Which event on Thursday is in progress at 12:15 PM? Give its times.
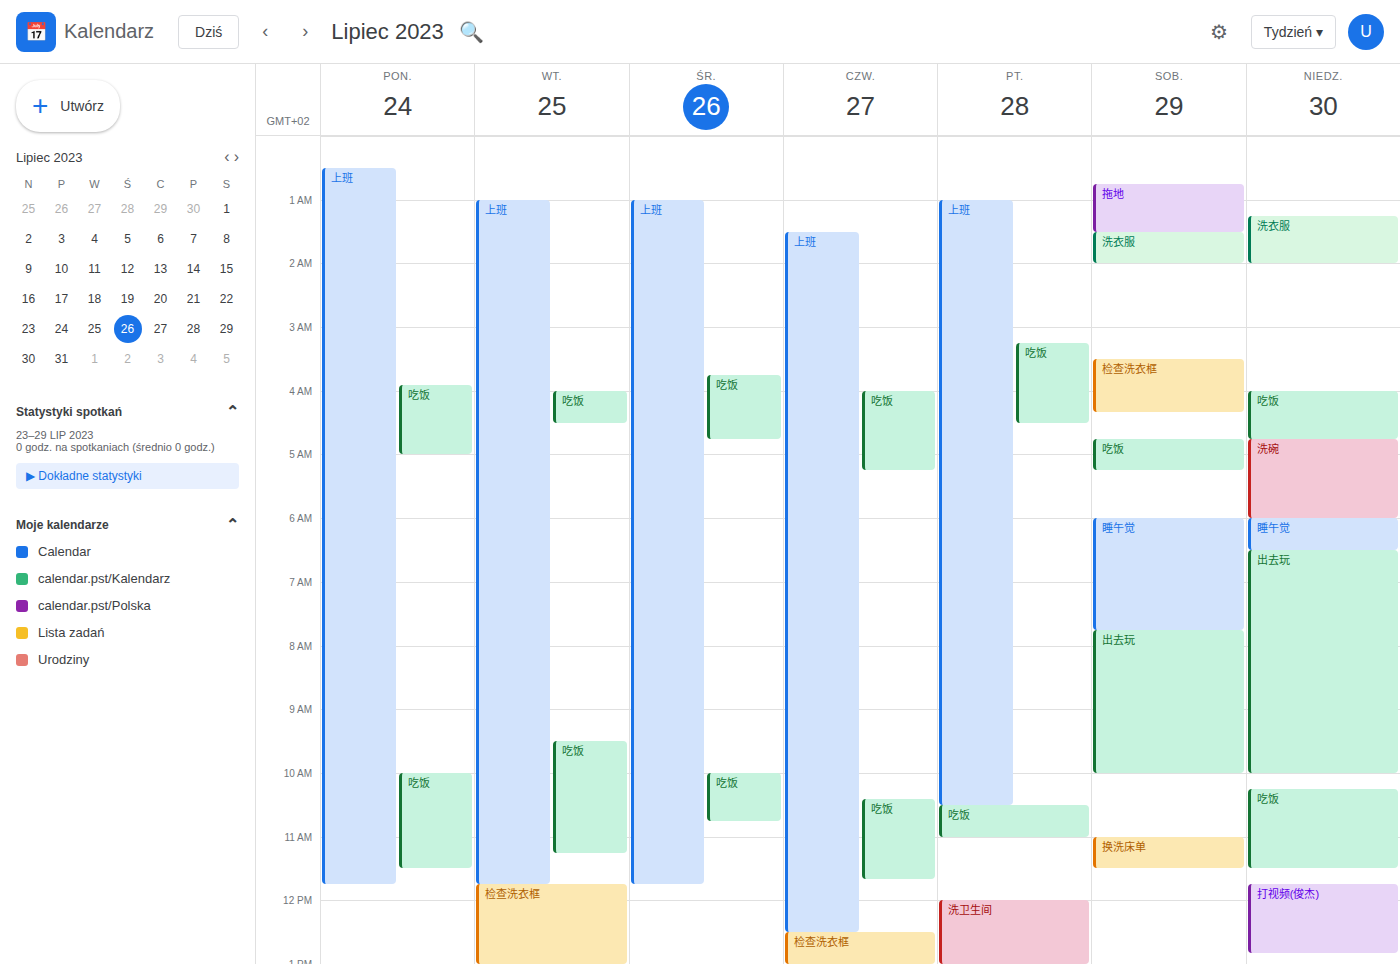
"上班", 1:30 AM to 12:30 PM